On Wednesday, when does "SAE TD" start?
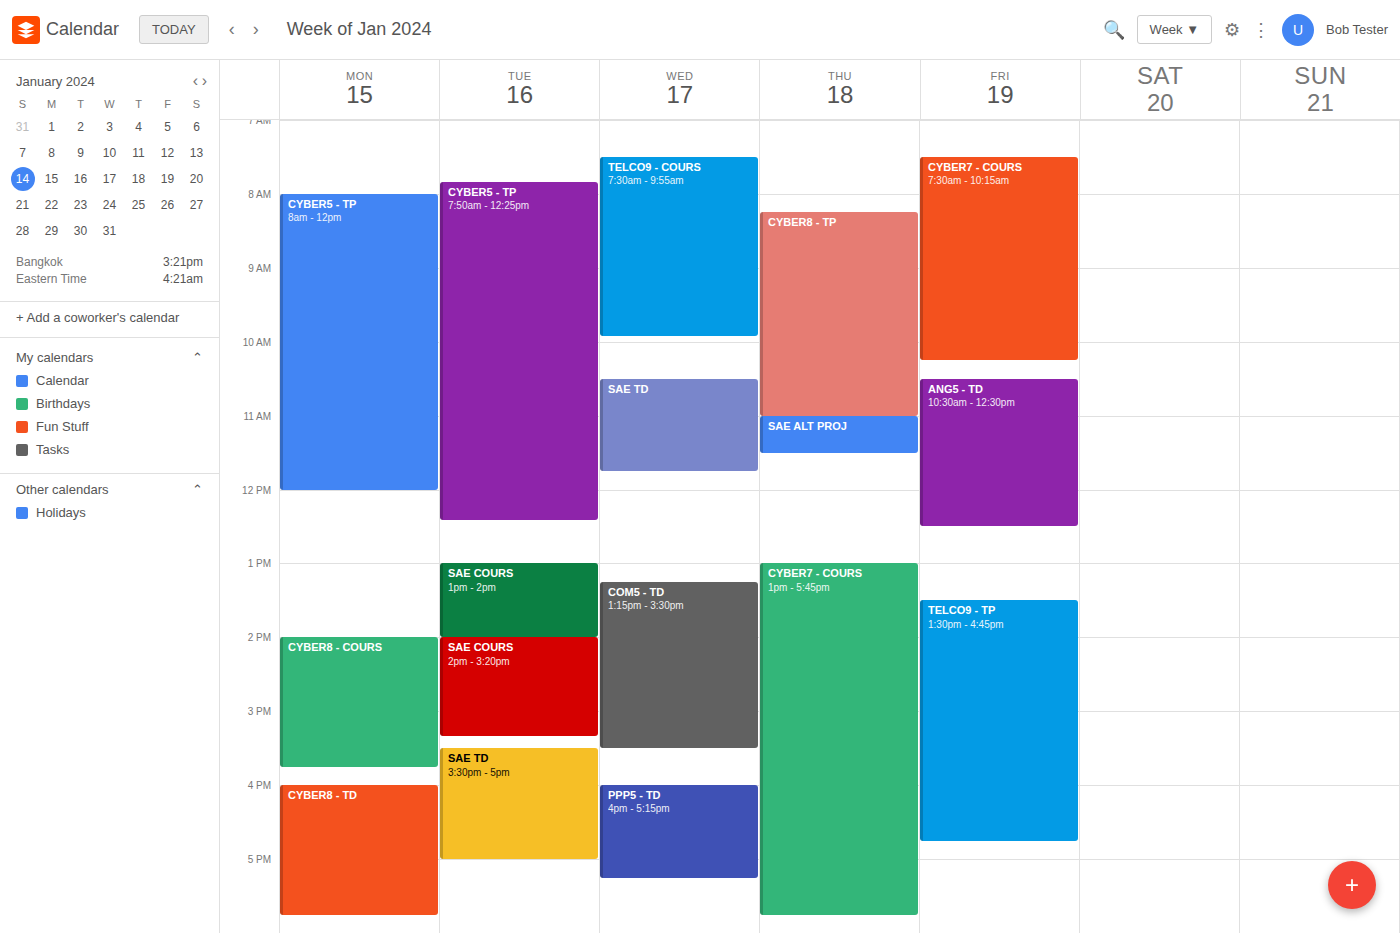
10:30 AM